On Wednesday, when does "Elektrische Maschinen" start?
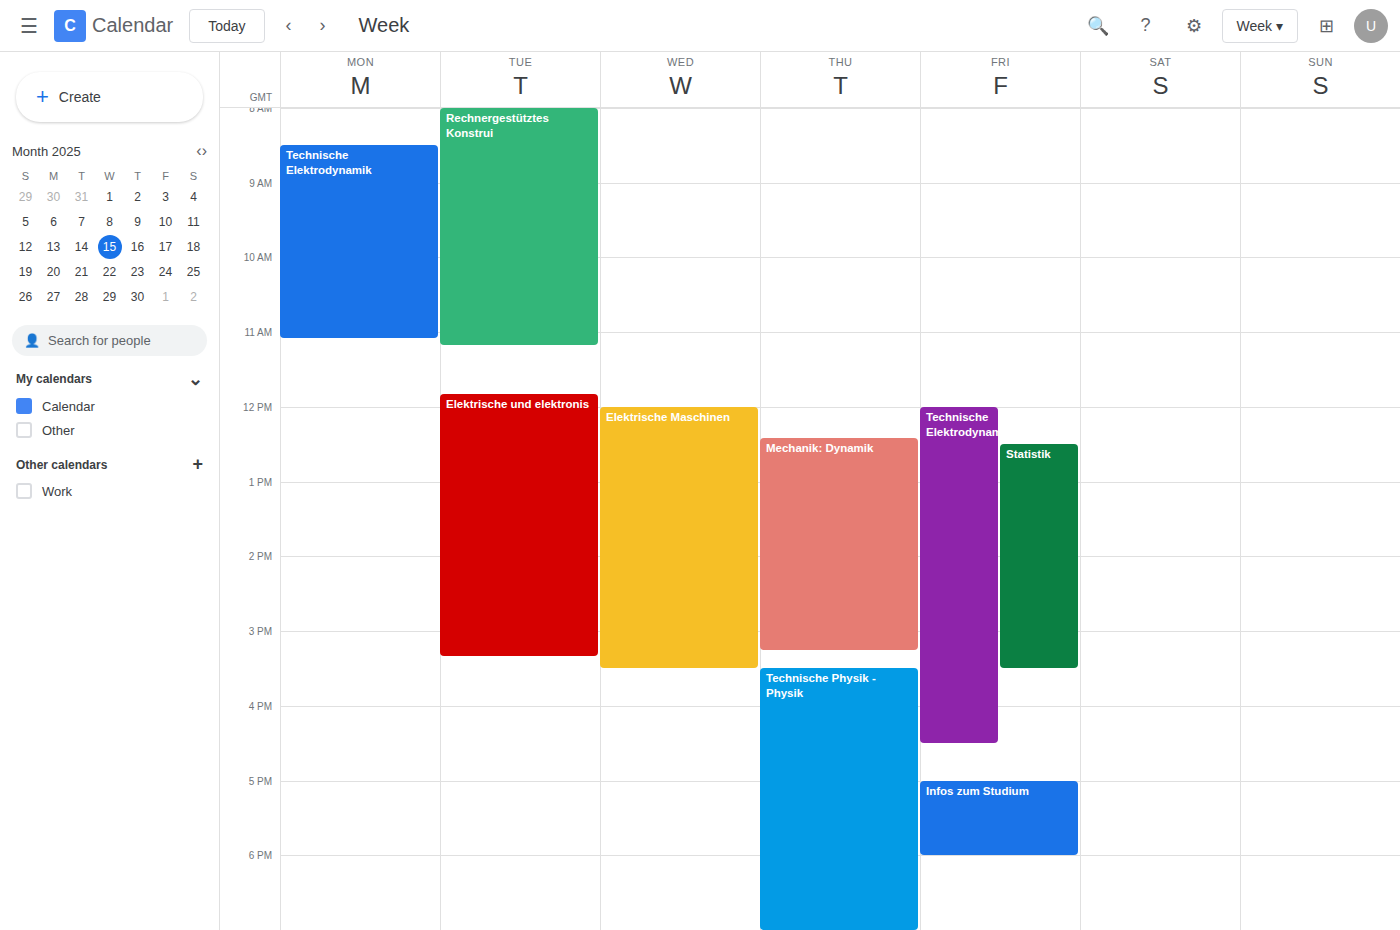
12:00 PM